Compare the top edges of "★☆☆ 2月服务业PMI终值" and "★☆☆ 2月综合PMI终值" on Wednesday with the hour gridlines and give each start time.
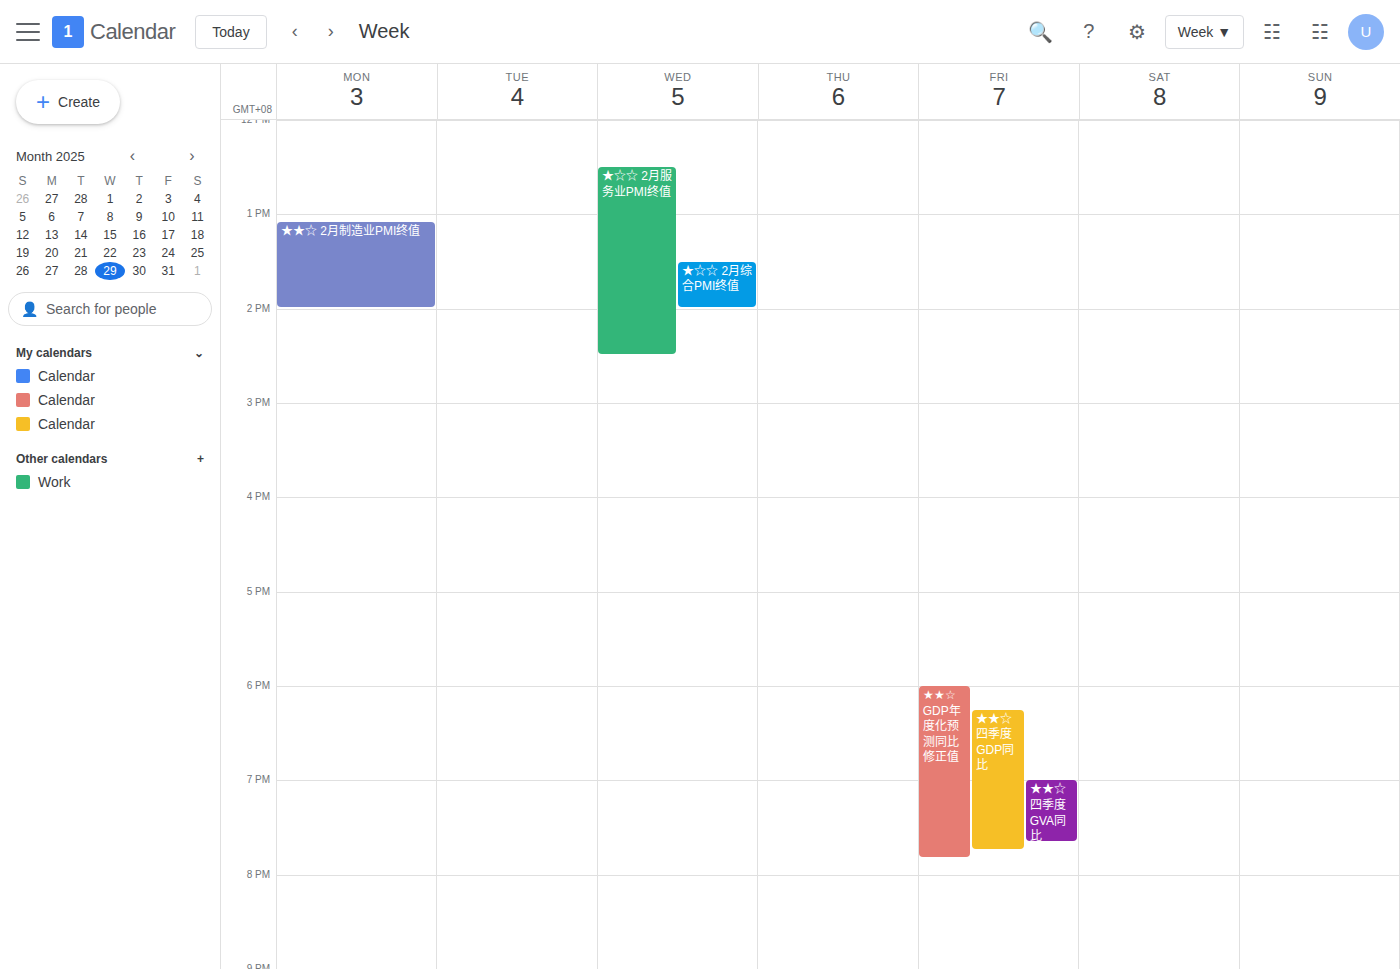
"★☆☆ 2月服务业PMI终值": 12:30 PM, halfway between the 12 PM and 1 PM lines. "★☆☆ 2月综合PMI终值": 1:30 PM, halfway between the 1 PM and 2 PM lines.